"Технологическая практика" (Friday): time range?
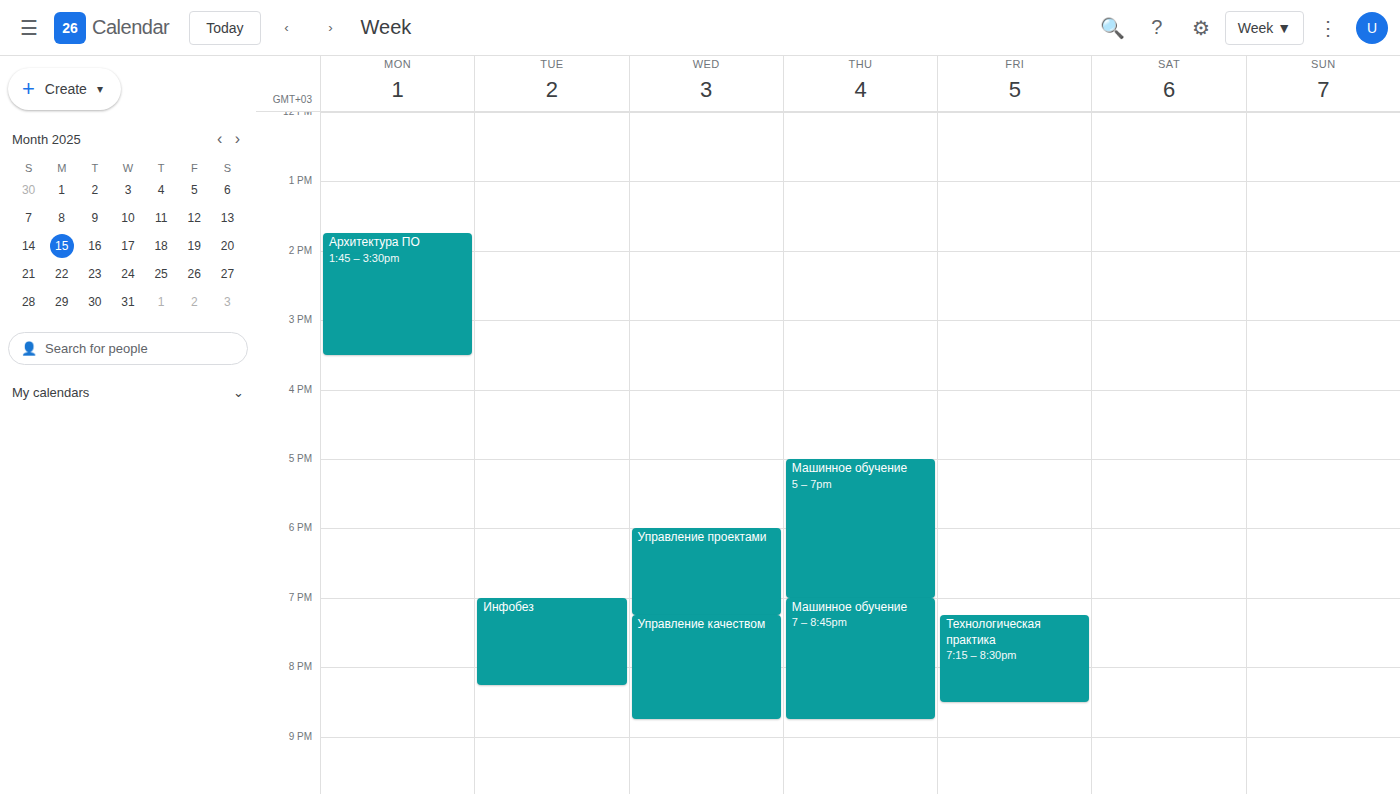
7:15 PM to 8:30 PM